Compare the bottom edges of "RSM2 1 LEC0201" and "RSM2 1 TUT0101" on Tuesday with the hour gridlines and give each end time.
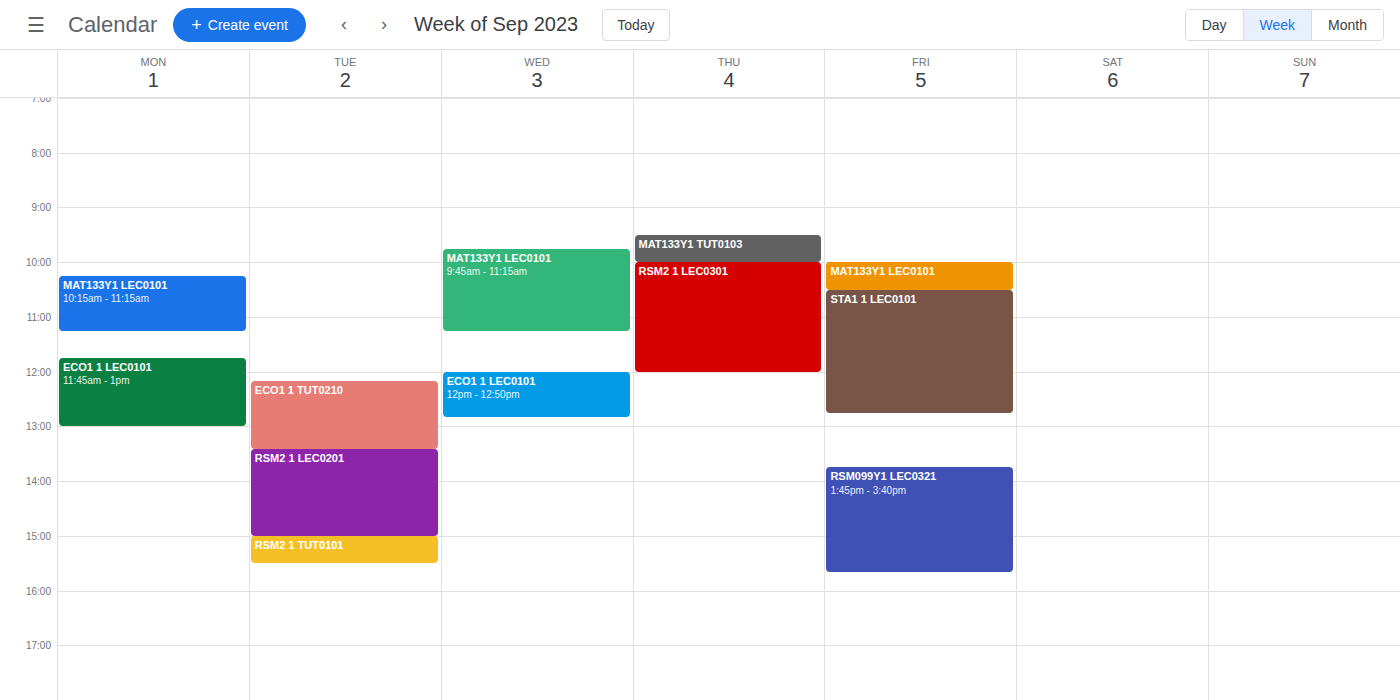
"RSM2 1 LEC0201": 3:00 PM, exactly on the 3 PM line. "RSM2 1 TUT0101": 3:30 PM, halfway between the 3 PM and 4 PM lines.